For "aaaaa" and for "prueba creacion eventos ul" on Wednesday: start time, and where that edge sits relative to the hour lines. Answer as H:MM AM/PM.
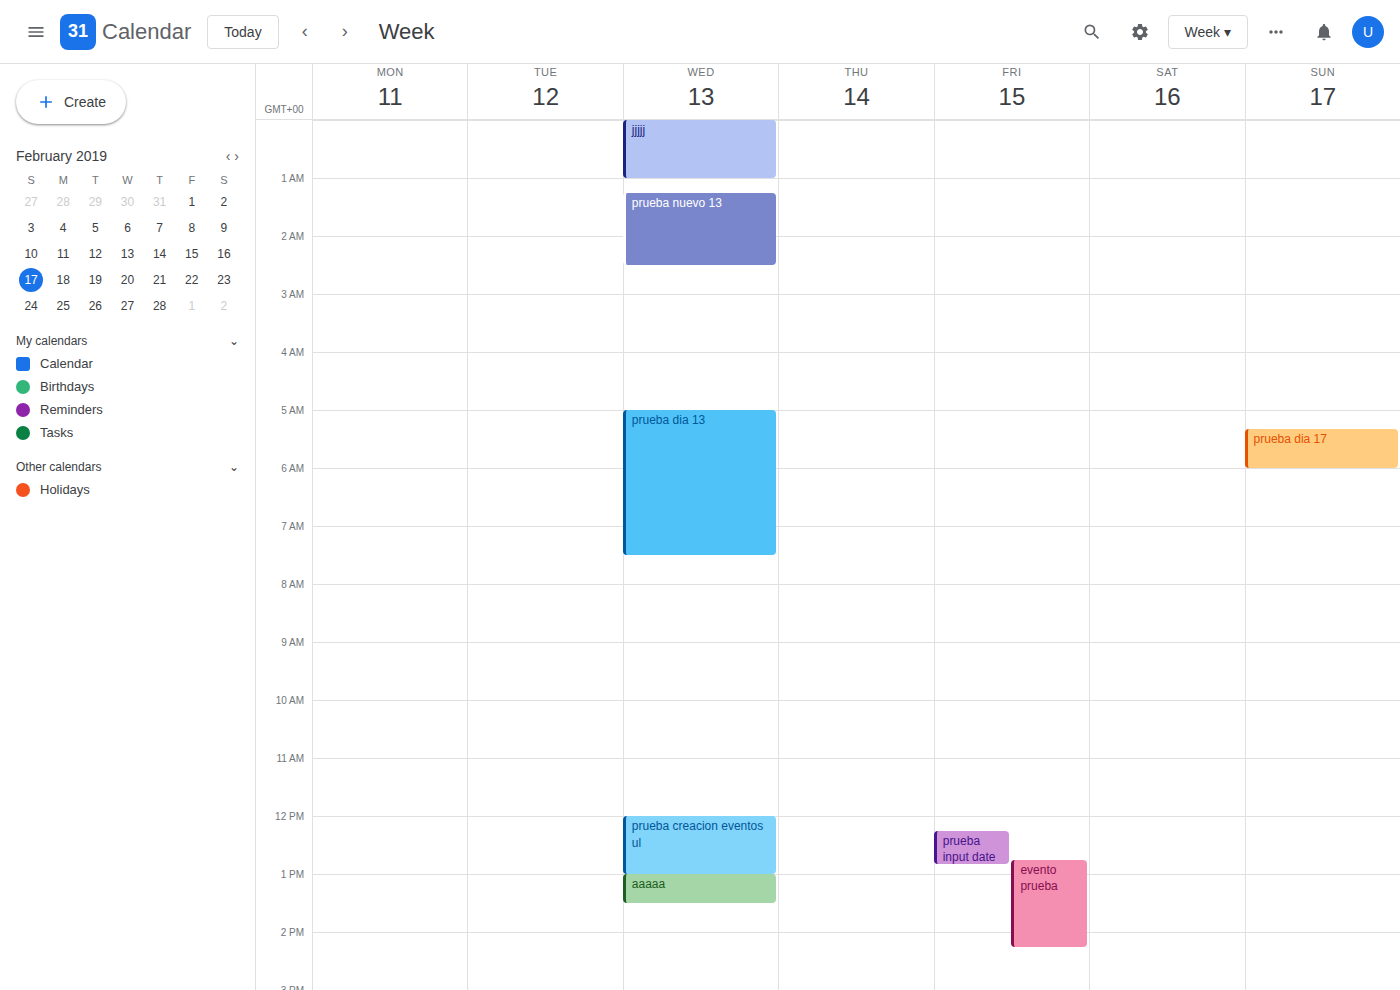
"aaaaa": 1:00 PM, exactly on the 1 PM line. "prueba creacion eventos ul": 12:00 PM, exactly on the 12 PM line.